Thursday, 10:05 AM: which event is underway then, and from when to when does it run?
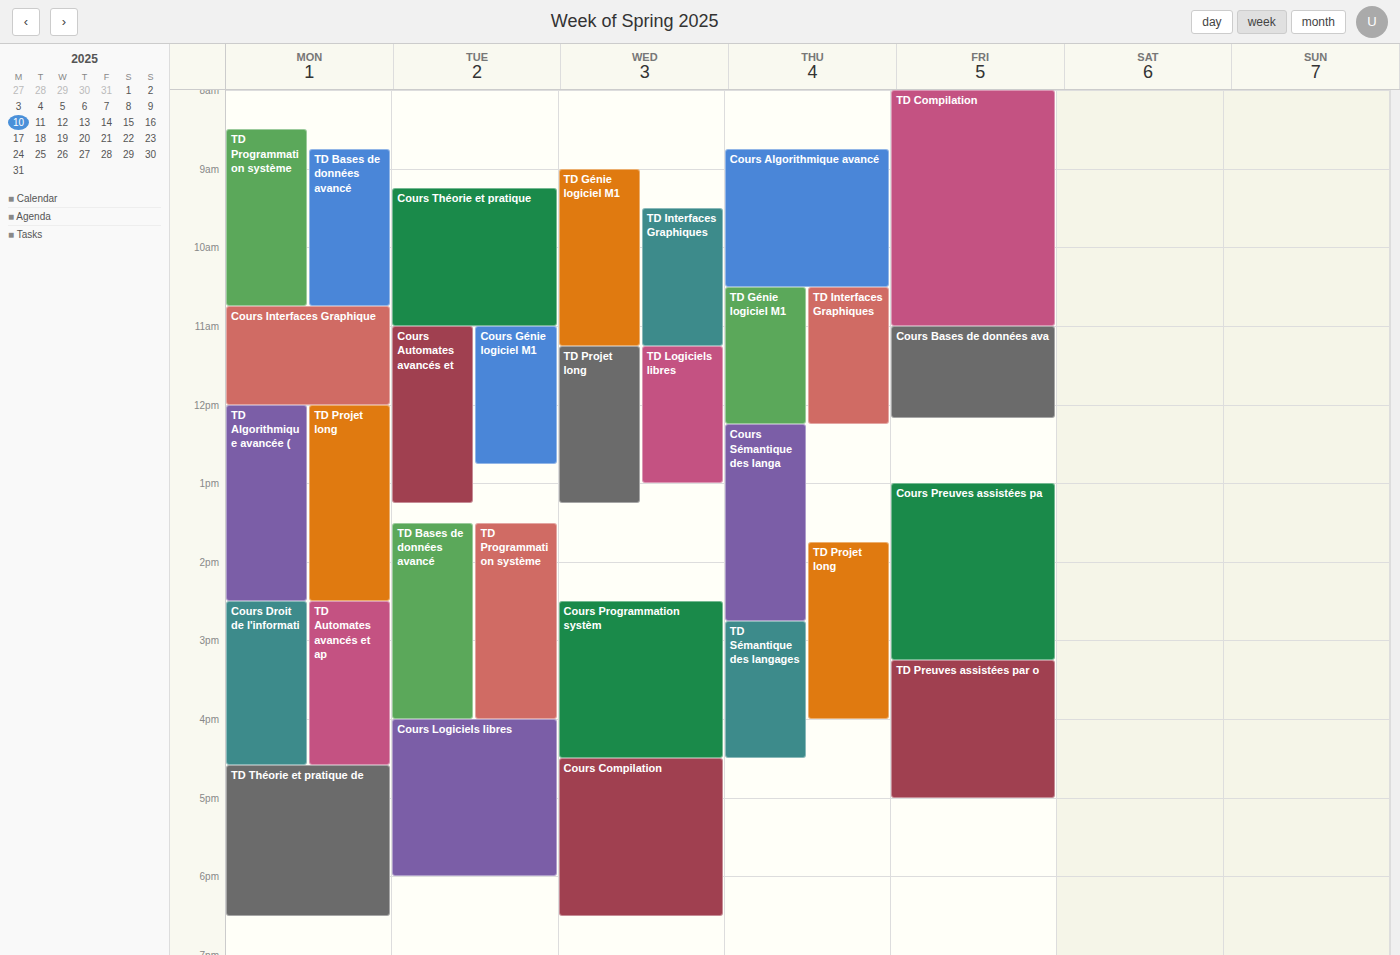
"Cours Algorithmique avancé", 8:45 AM to 10:30 AM